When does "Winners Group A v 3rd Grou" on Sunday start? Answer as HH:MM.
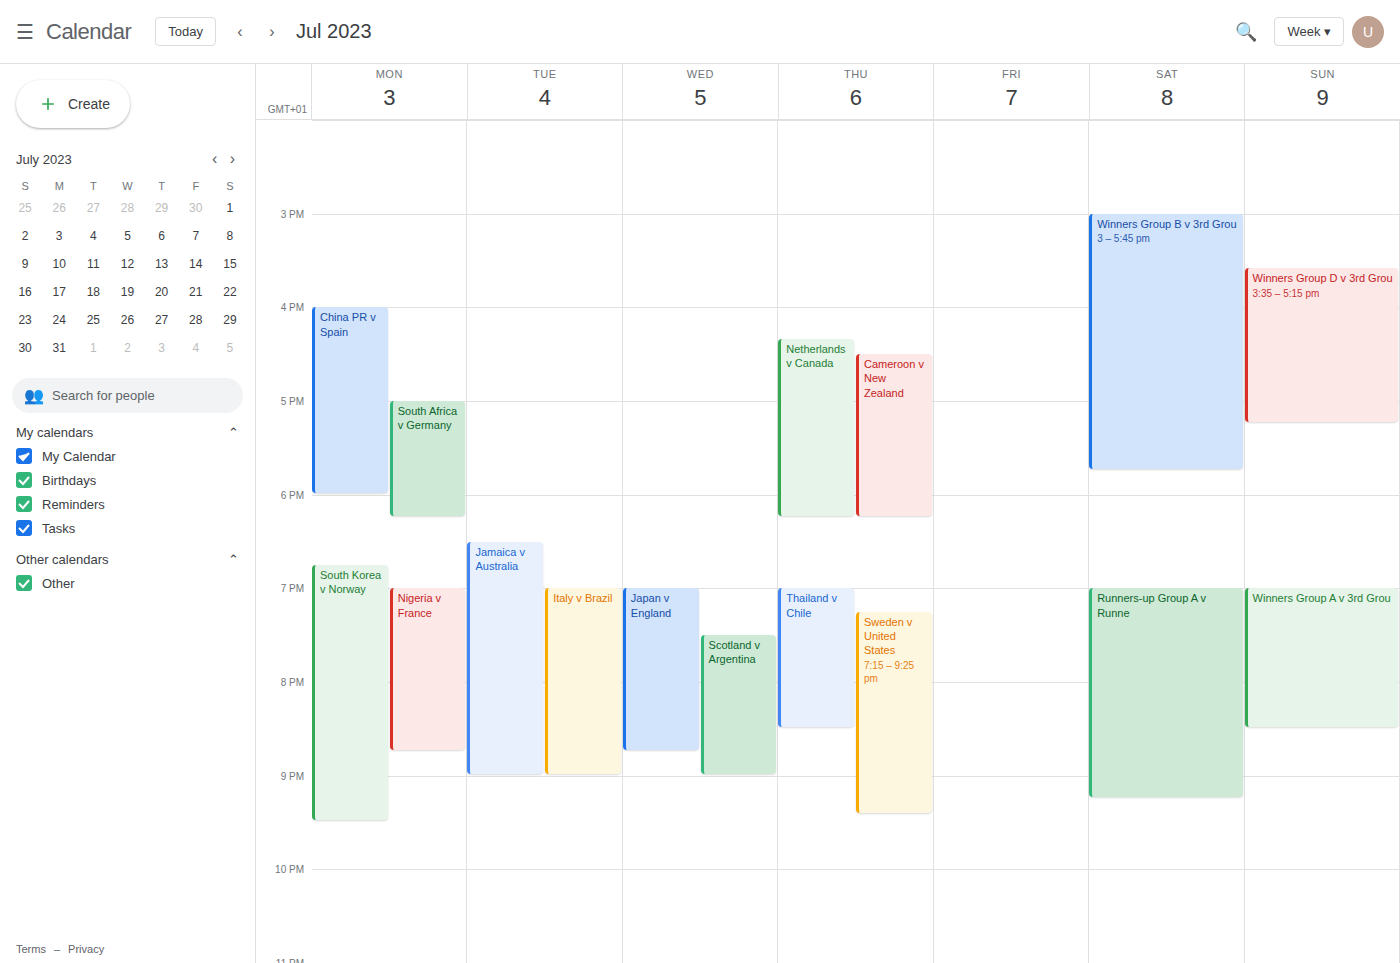
19:00